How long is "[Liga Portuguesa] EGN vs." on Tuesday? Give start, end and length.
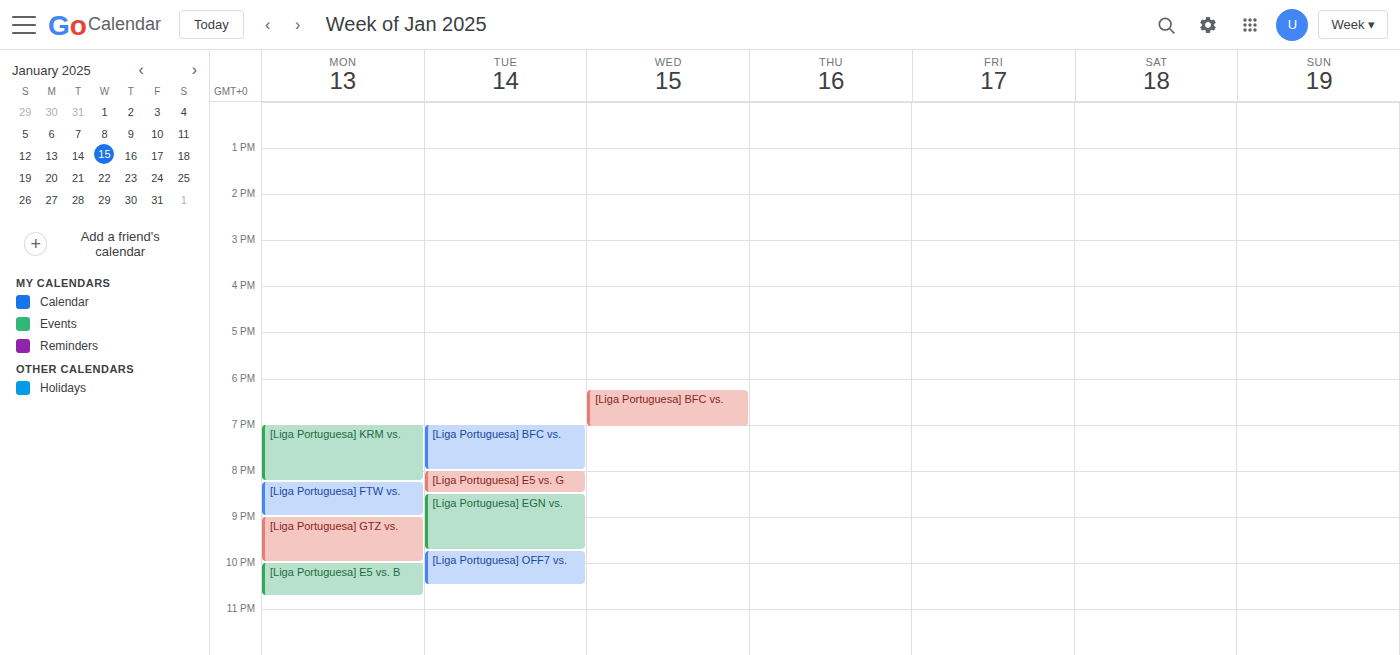
8:30 PM to 9:45 PM, 1 hour 15 minutes